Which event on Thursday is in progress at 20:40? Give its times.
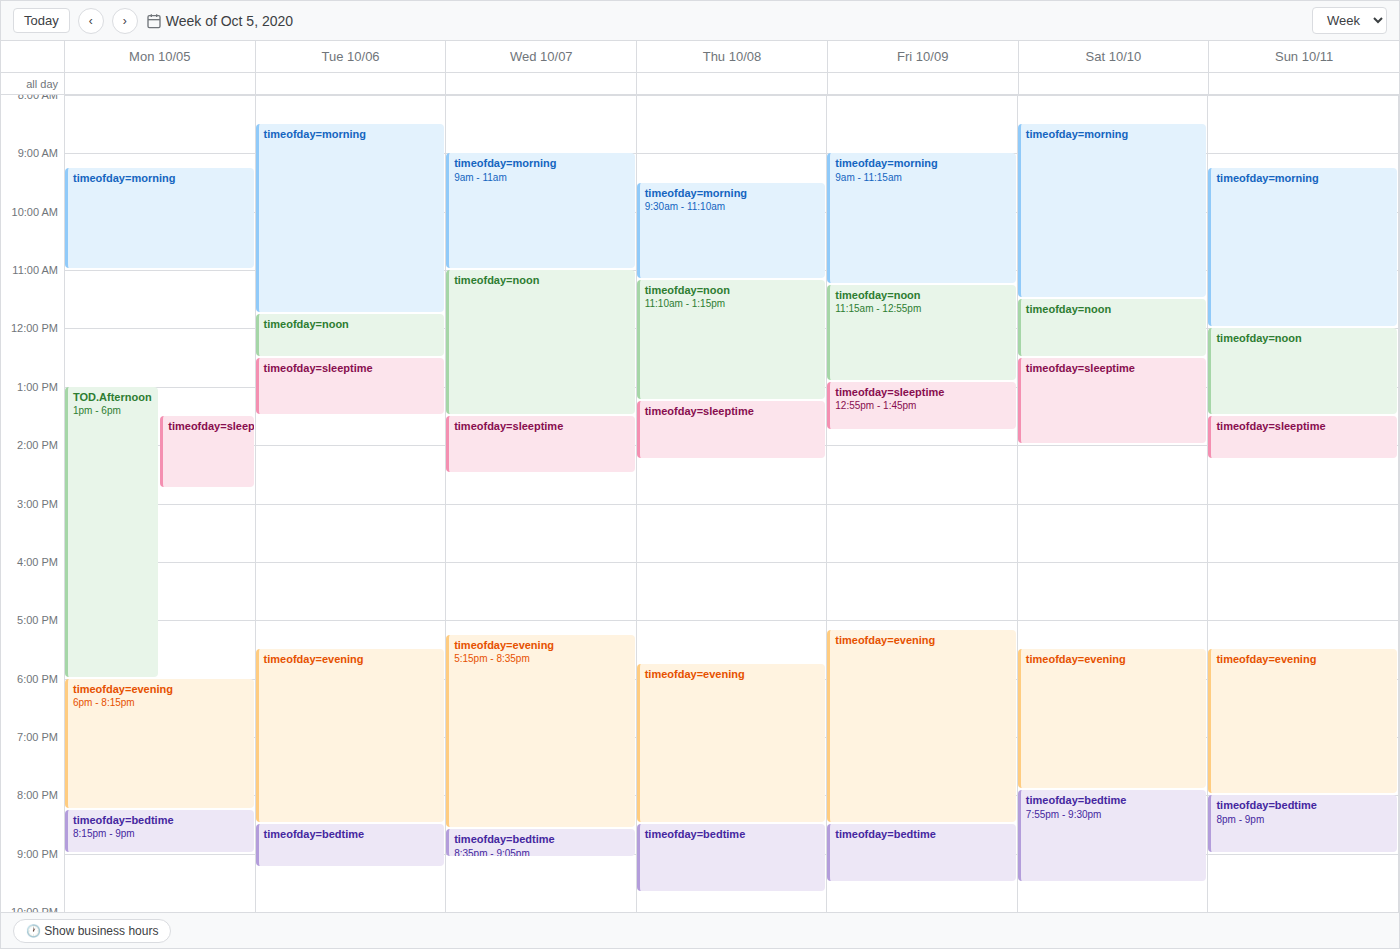
"timeofday=bedtime", 20:30 to 21:40